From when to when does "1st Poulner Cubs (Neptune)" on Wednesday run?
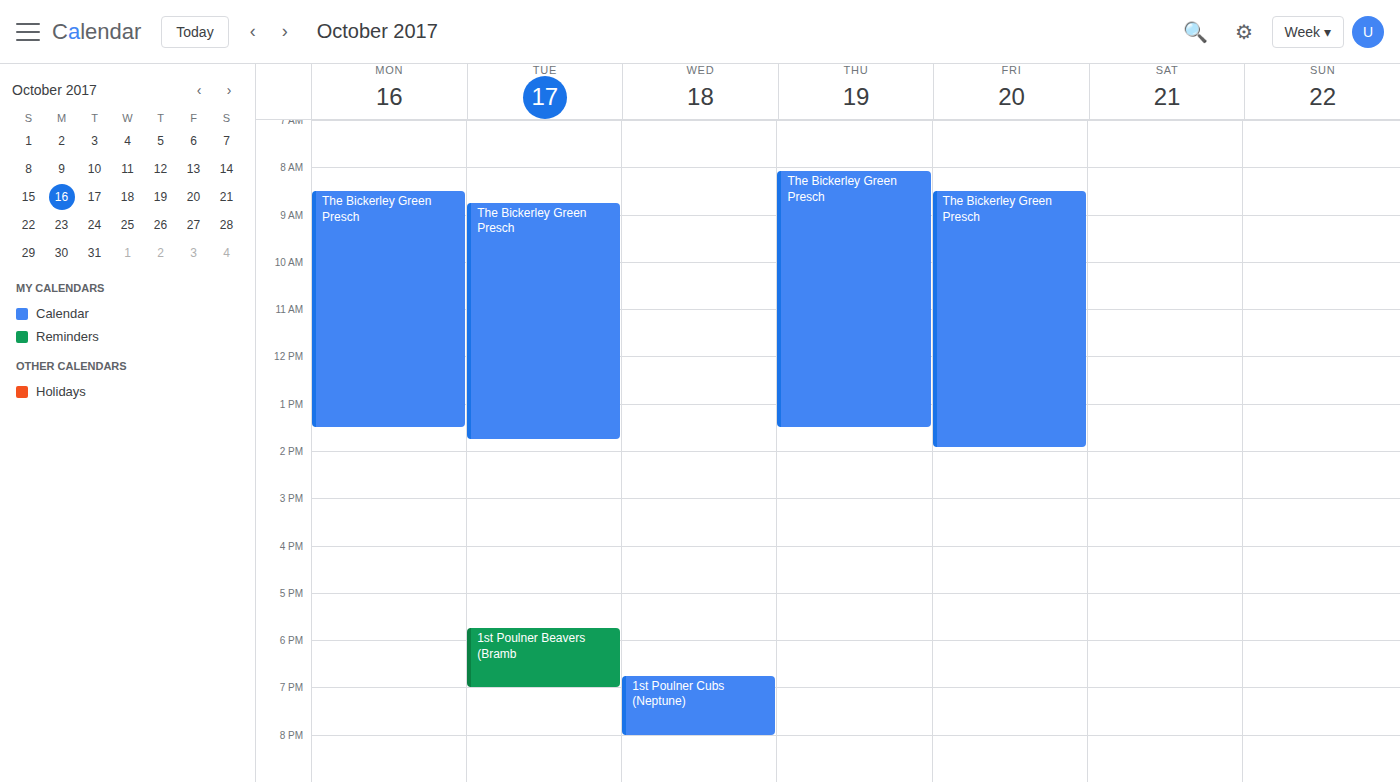
6:45 PM to 8:00 PM